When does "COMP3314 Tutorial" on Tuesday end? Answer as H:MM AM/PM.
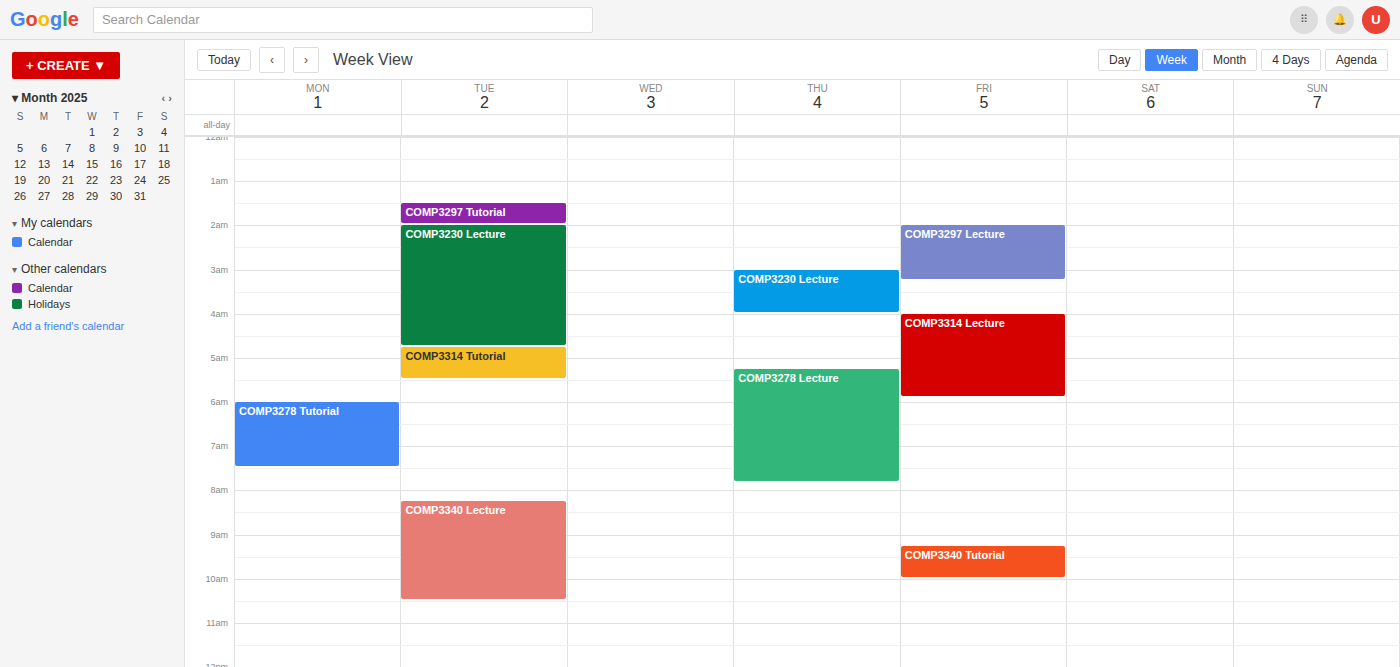
5:30 AM